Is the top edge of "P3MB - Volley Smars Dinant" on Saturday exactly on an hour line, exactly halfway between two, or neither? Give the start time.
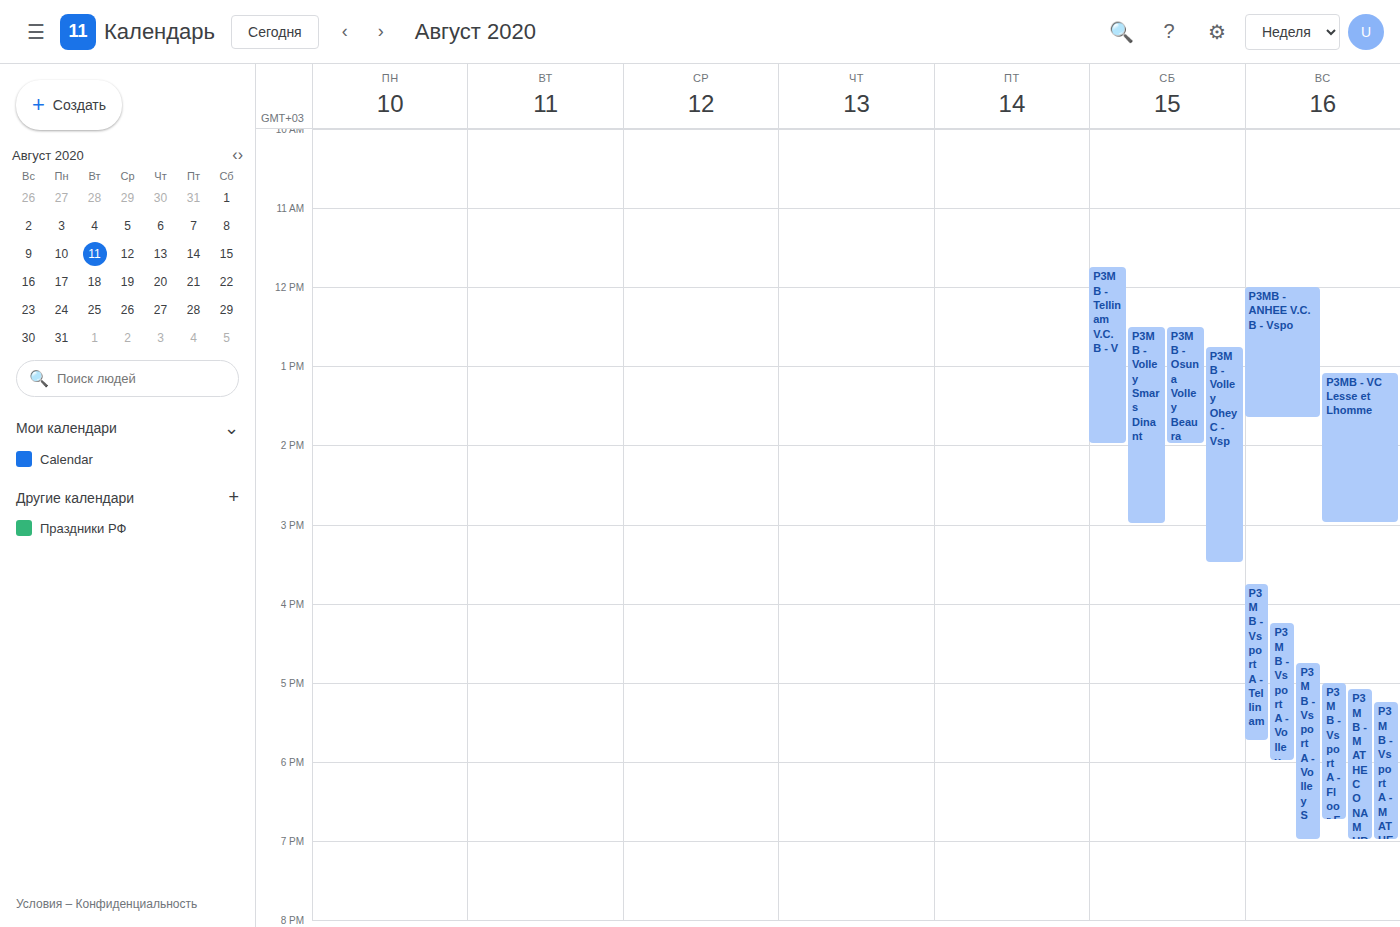
12:30 PM -- halfway between the 12 PM and 1 PM lines.